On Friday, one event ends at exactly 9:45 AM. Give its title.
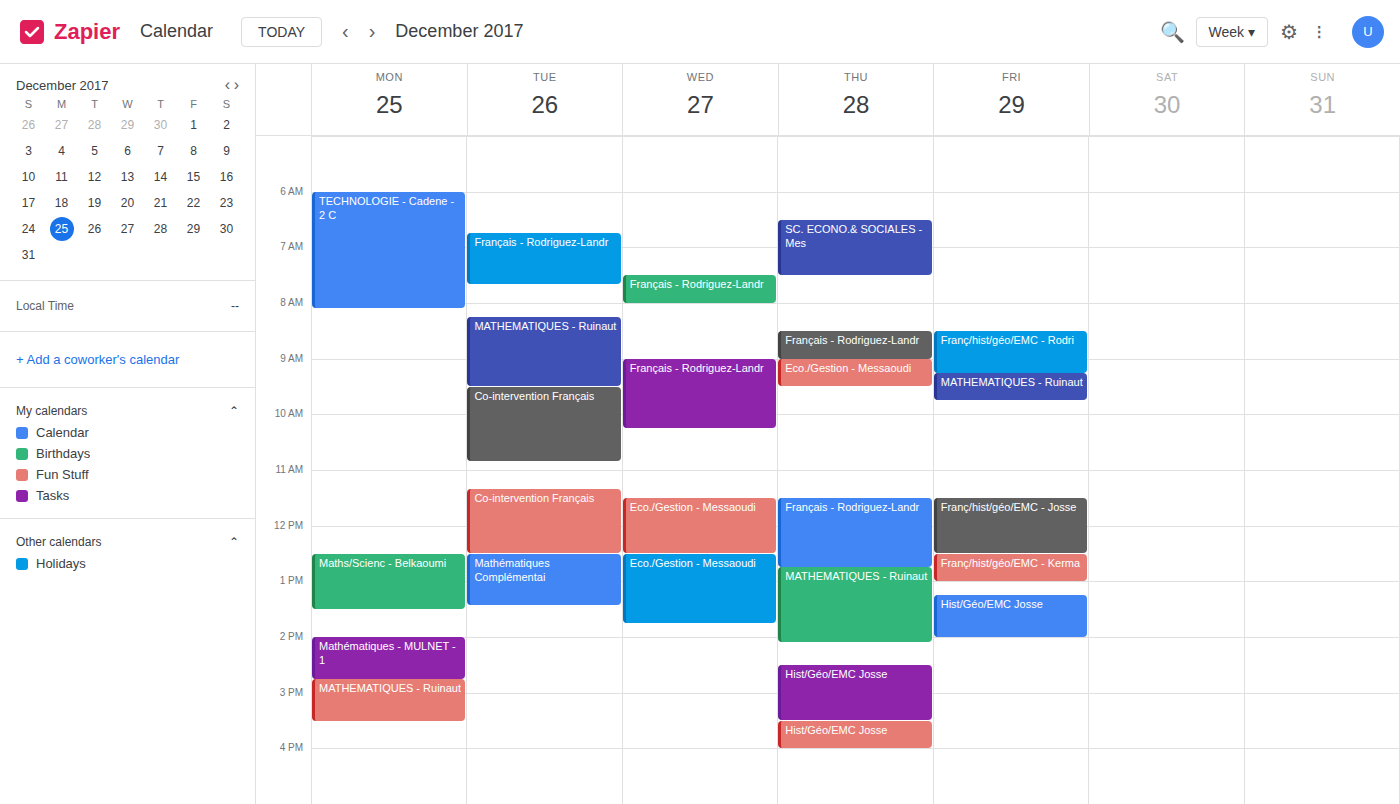
"MATHEMATIQUES - Ruinaut"